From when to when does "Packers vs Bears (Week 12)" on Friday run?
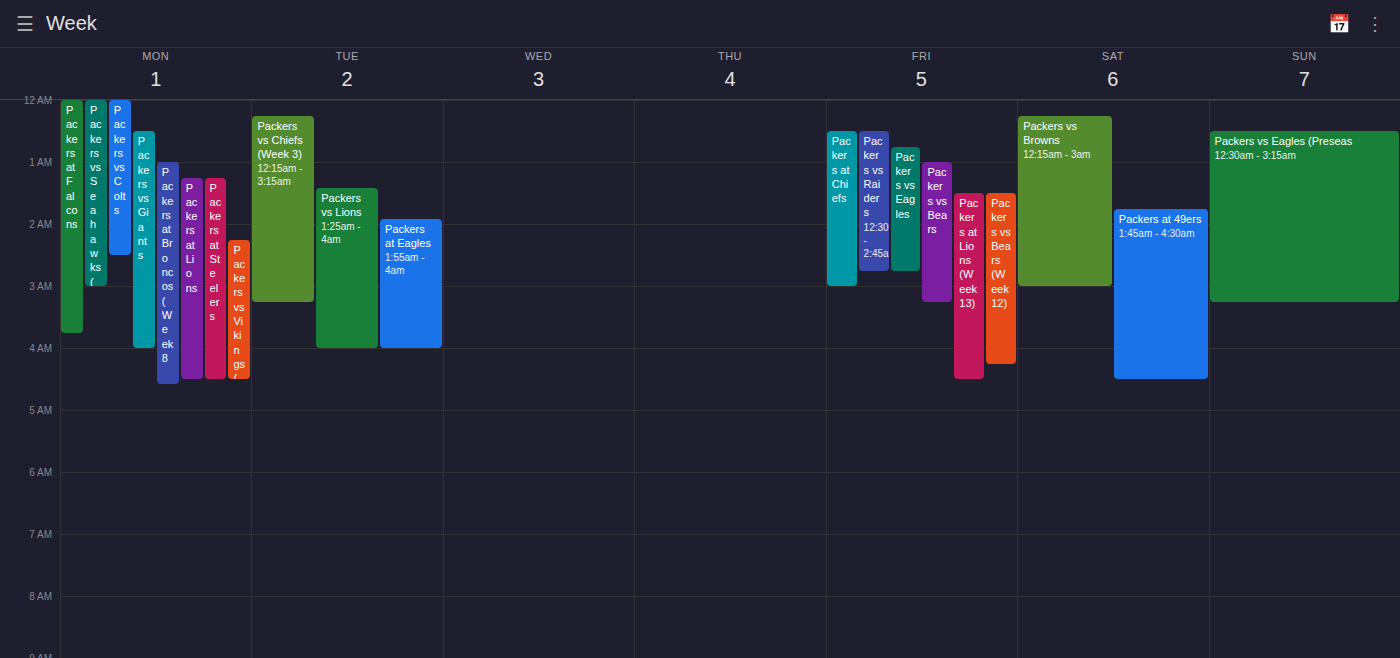
1:30 AM to 4:15 AM